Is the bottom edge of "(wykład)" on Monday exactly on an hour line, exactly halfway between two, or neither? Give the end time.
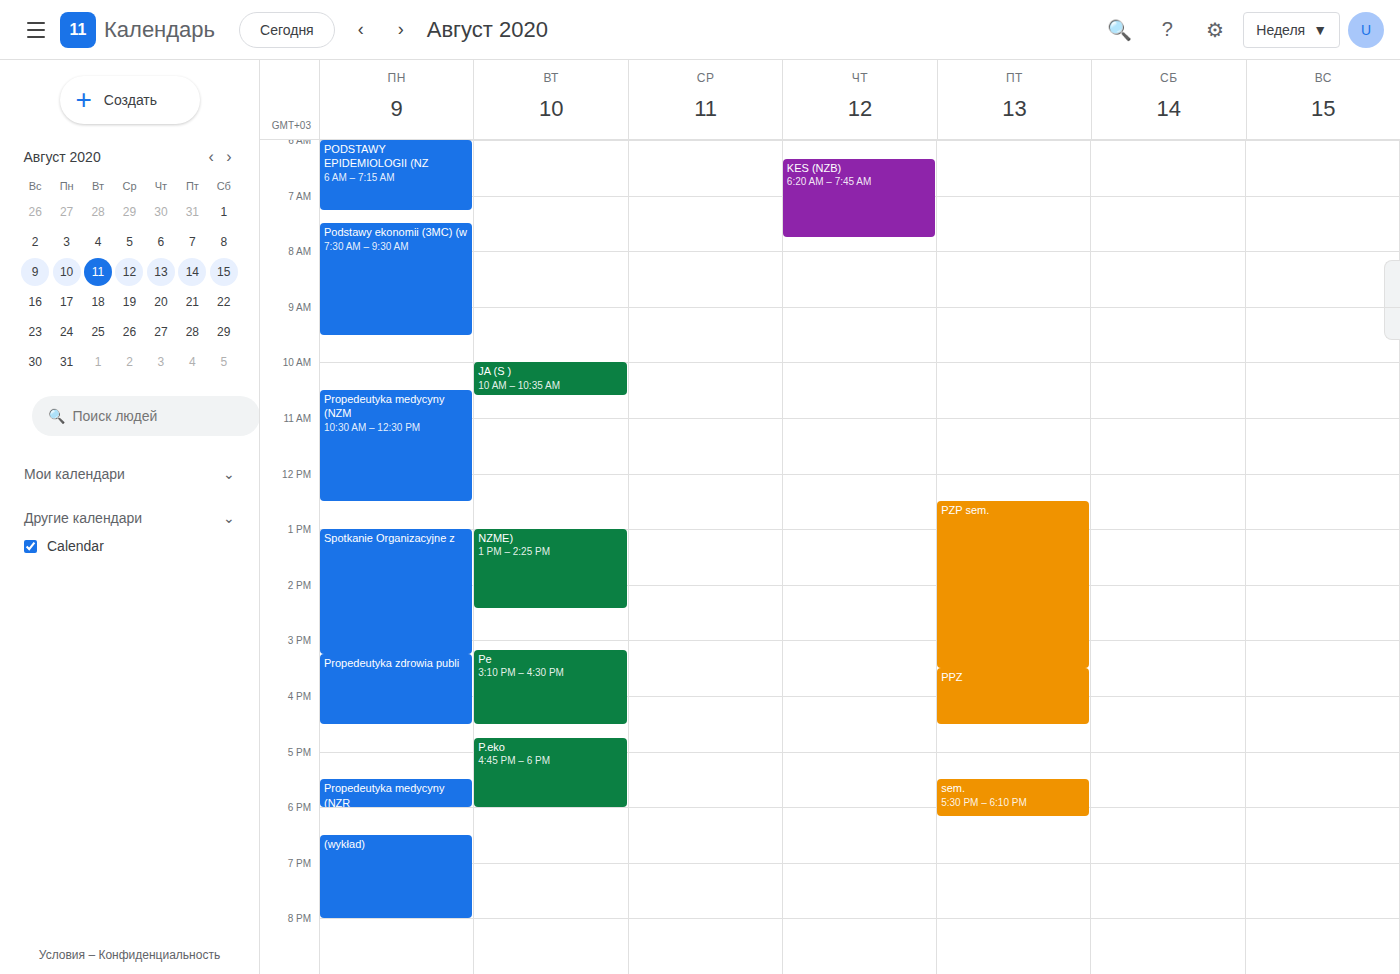
8:00 PM -- exactly on the 8 PM line.